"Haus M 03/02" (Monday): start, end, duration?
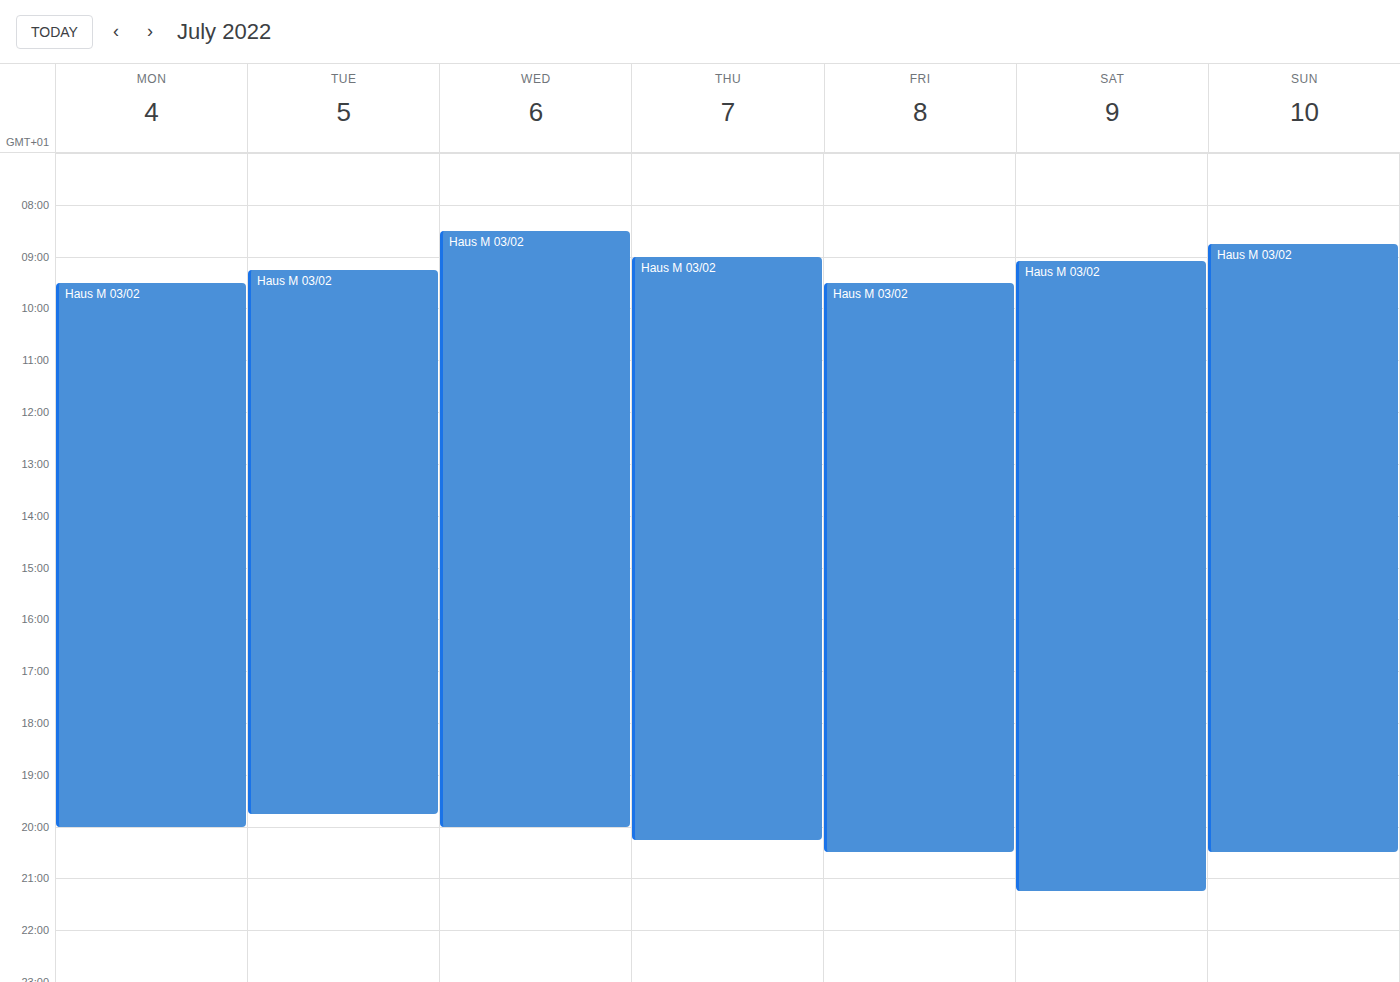
9:30 AM to 8:00 PM, 10 hours 30 minutes